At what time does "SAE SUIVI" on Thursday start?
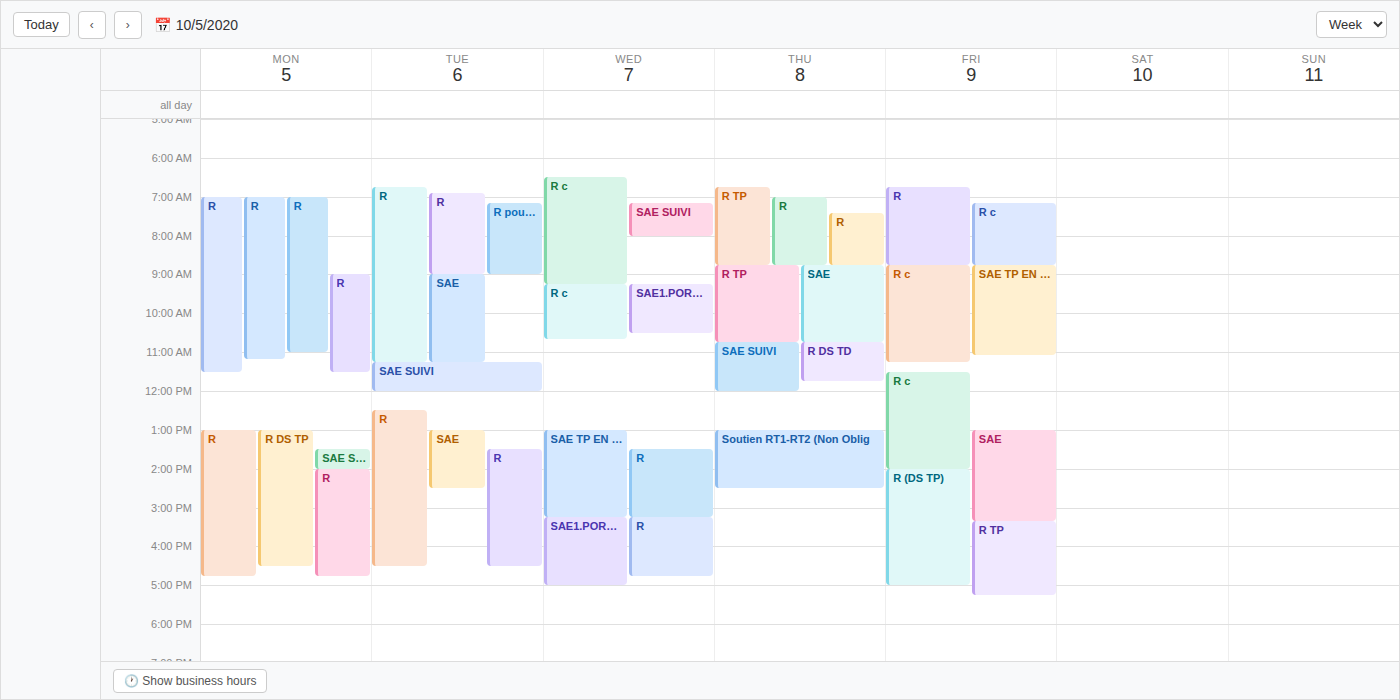
10:45 AM